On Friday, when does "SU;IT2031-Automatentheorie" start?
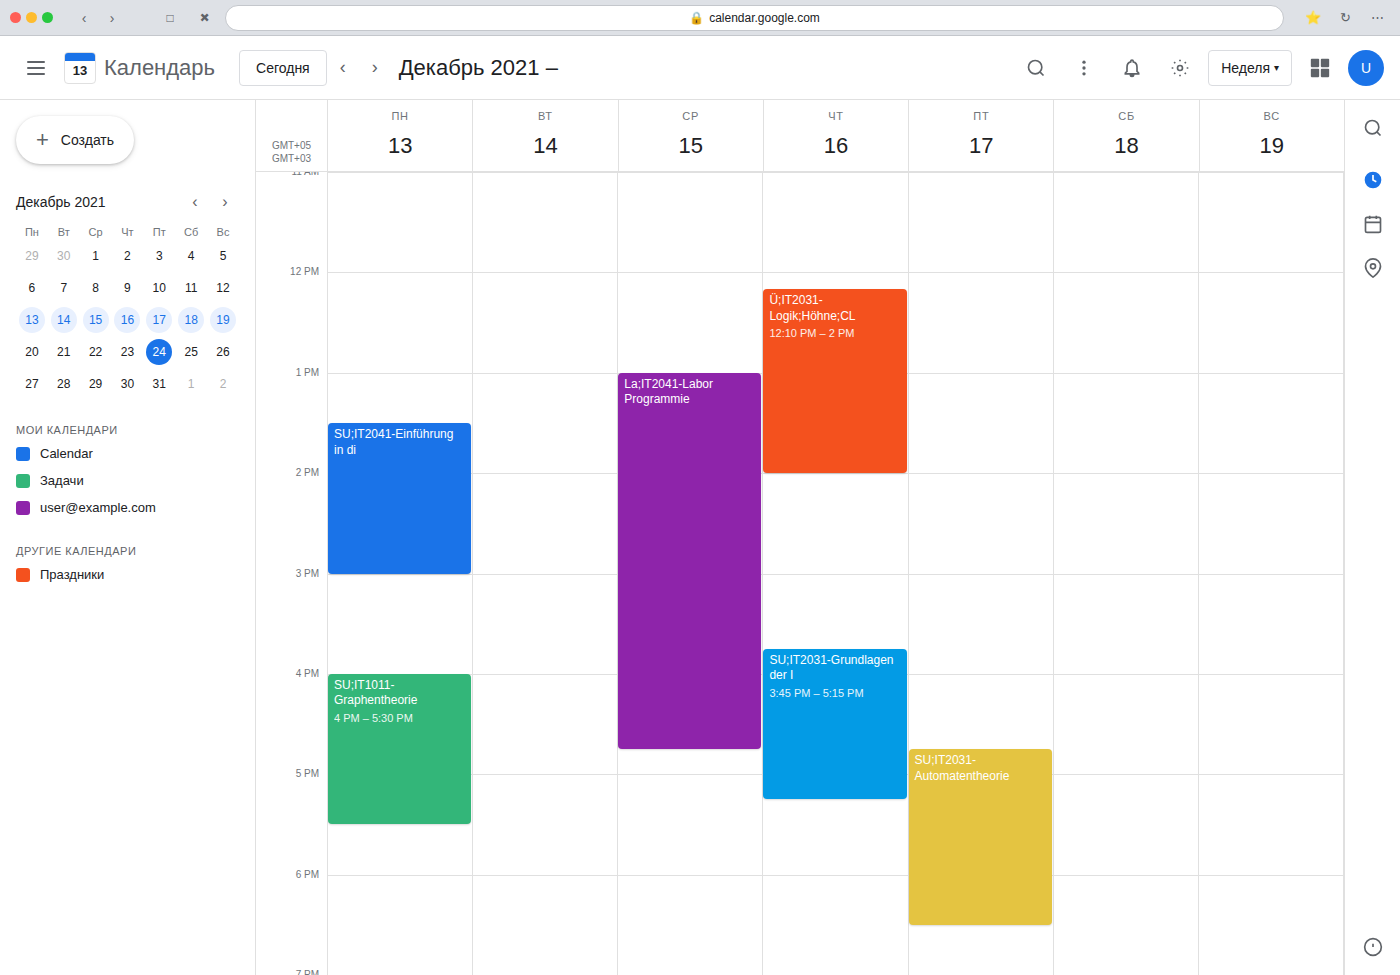
4:45 PM